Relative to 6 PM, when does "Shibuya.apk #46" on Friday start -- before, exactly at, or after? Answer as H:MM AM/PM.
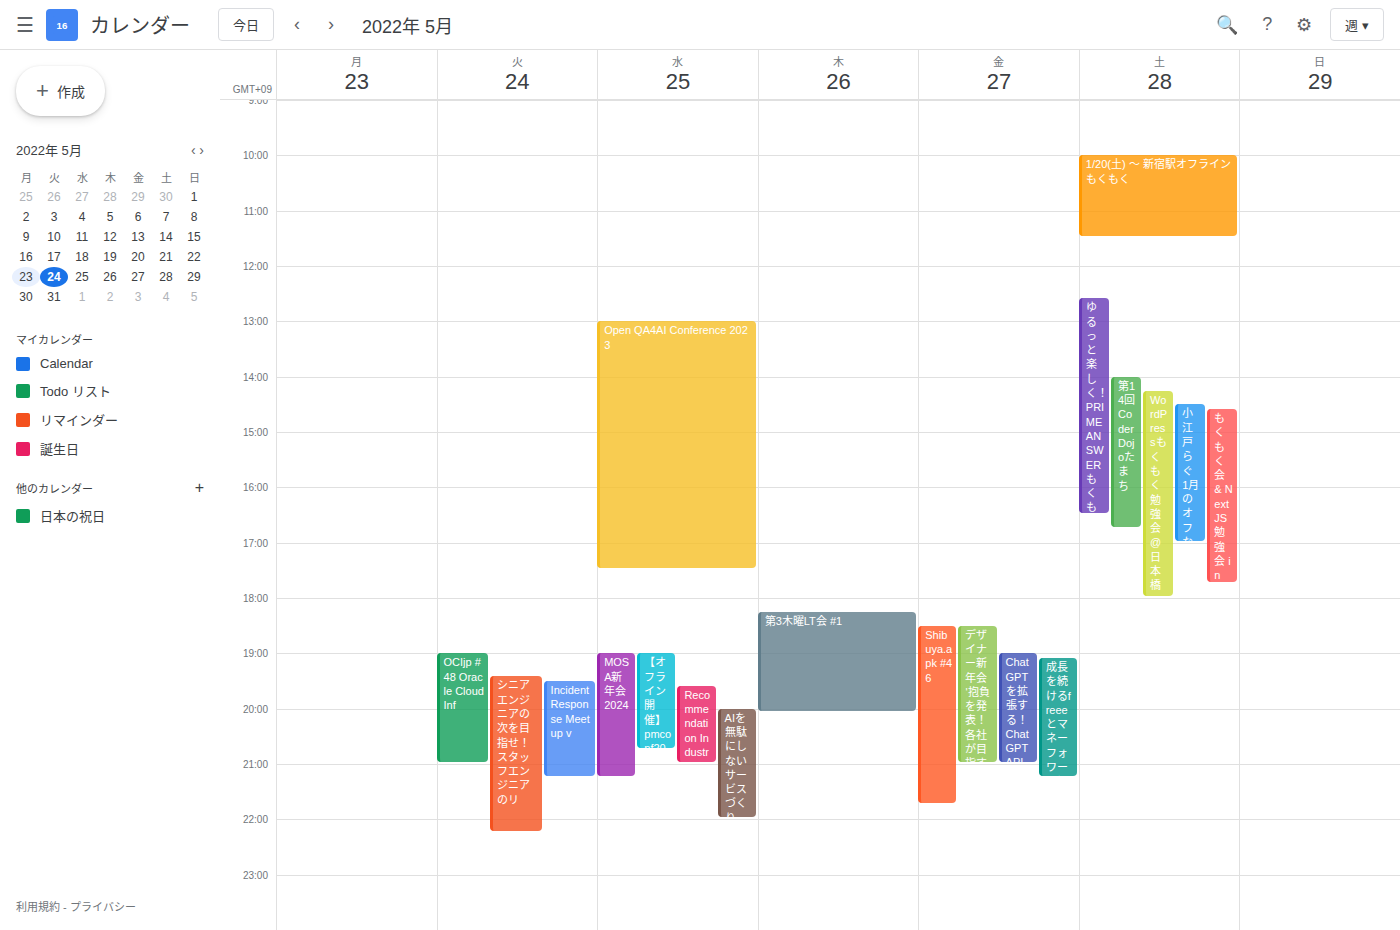
6:30 PM -- after 6 PM, 30 minutes below the 6 PM line.